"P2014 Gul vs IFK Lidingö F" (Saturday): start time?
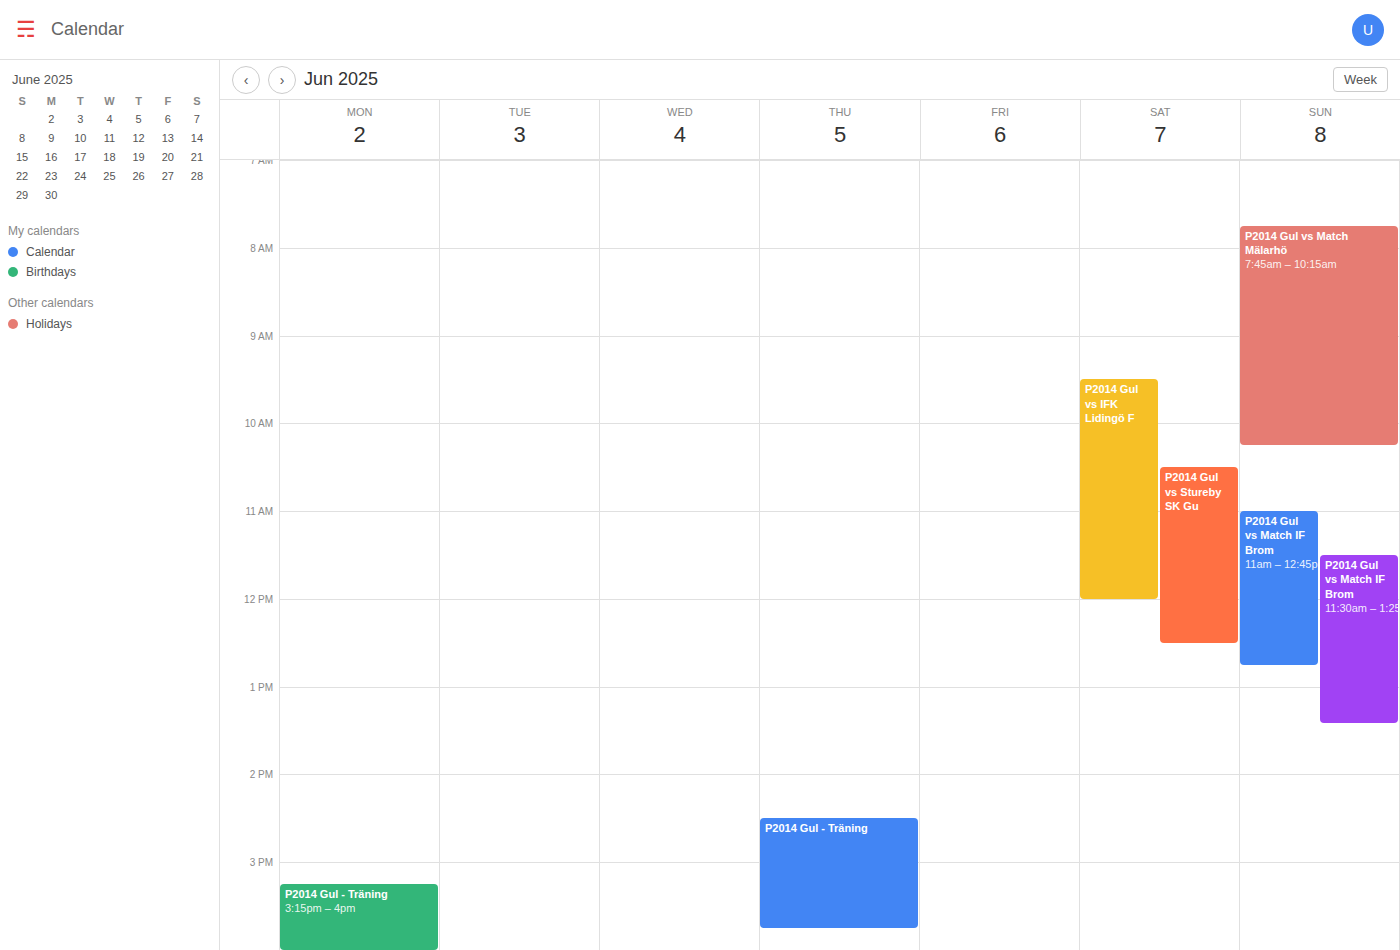
09:30